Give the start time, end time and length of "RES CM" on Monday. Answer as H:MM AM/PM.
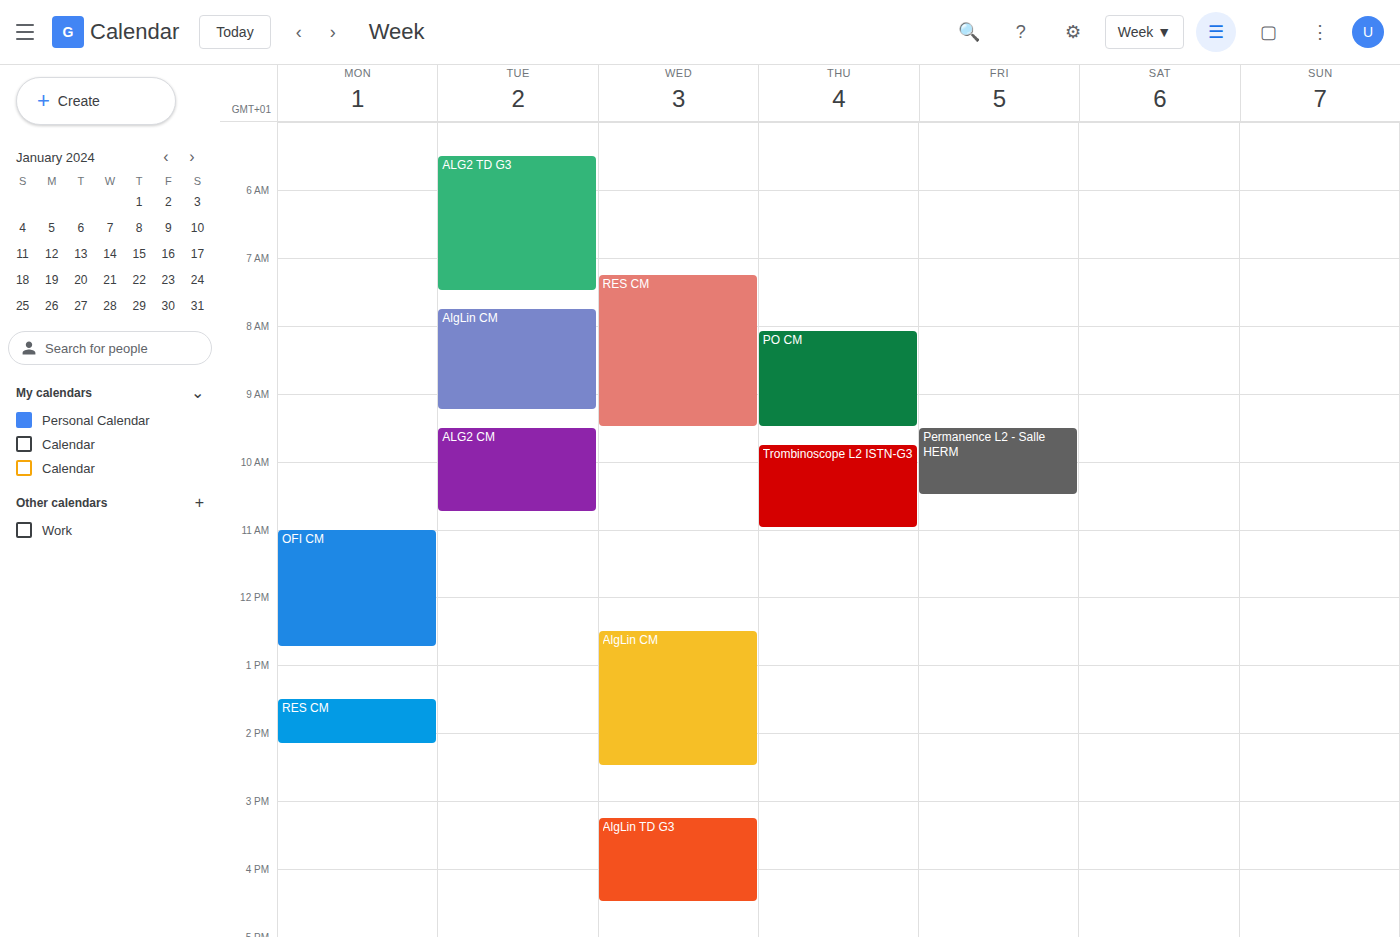
1:30 PM to 2:10 PM, 40 minutes